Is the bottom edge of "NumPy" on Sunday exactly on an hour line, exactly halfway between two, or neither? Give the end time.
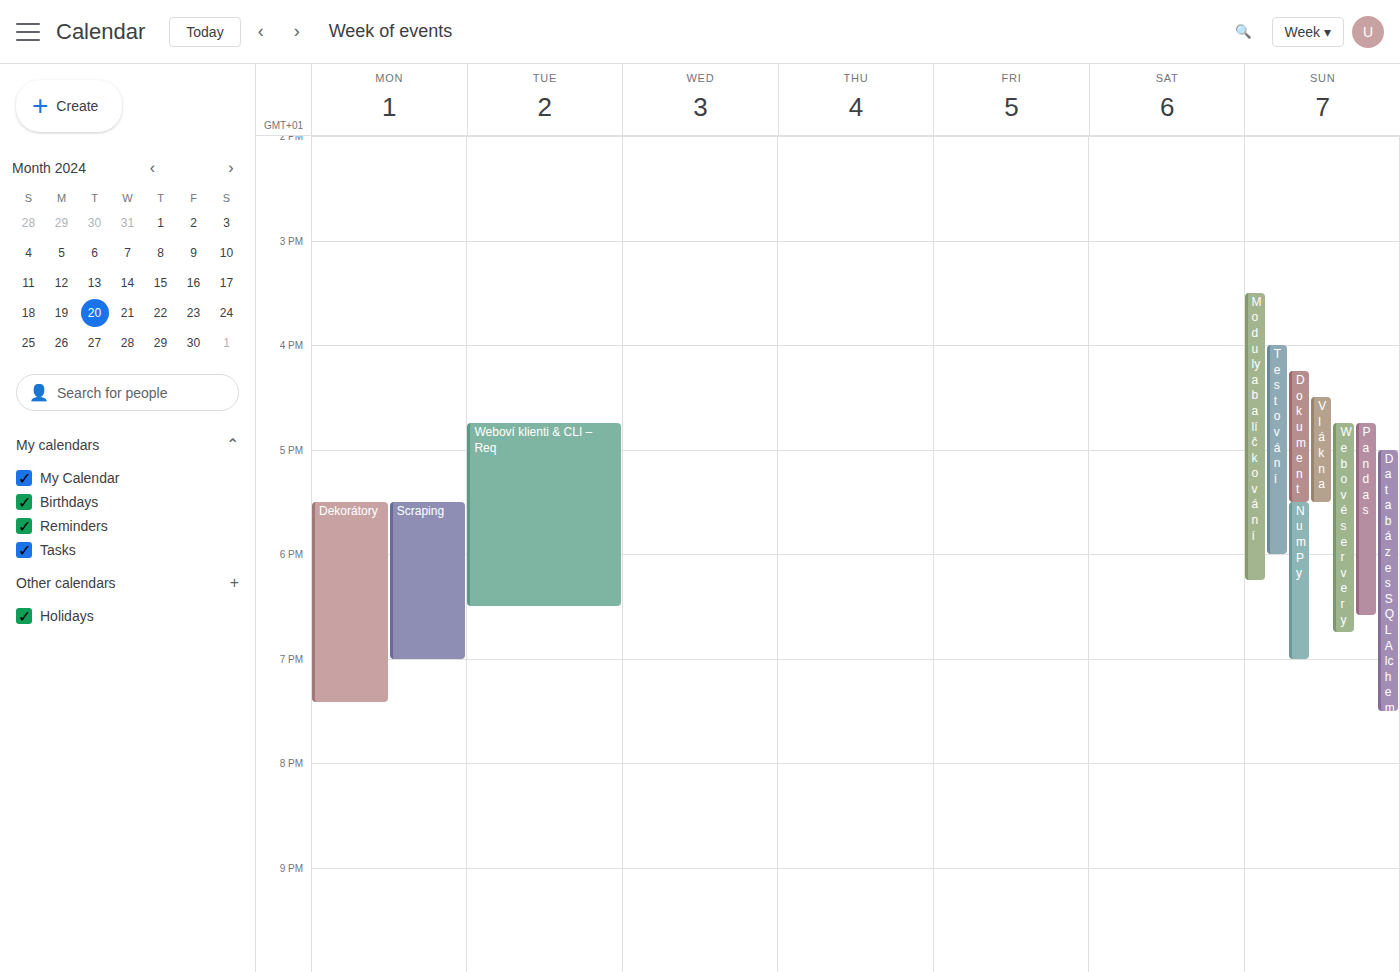
7:00 PM -- exactly on the 7 PM line.